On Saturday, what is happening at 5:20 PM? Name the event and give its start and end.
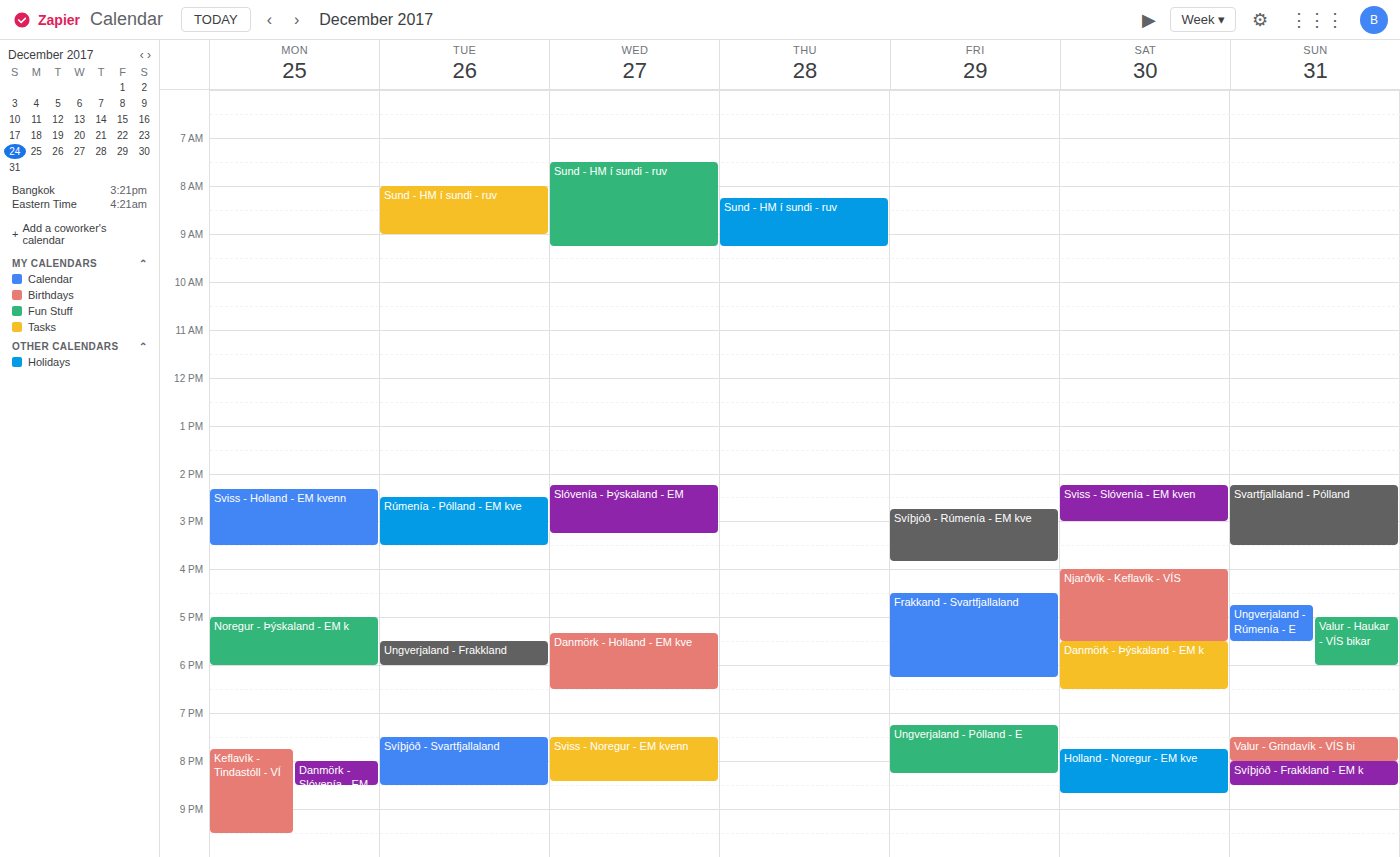
"Njarðvík - Keflavík - VÍS", 4:00 PM to 5:30 PM